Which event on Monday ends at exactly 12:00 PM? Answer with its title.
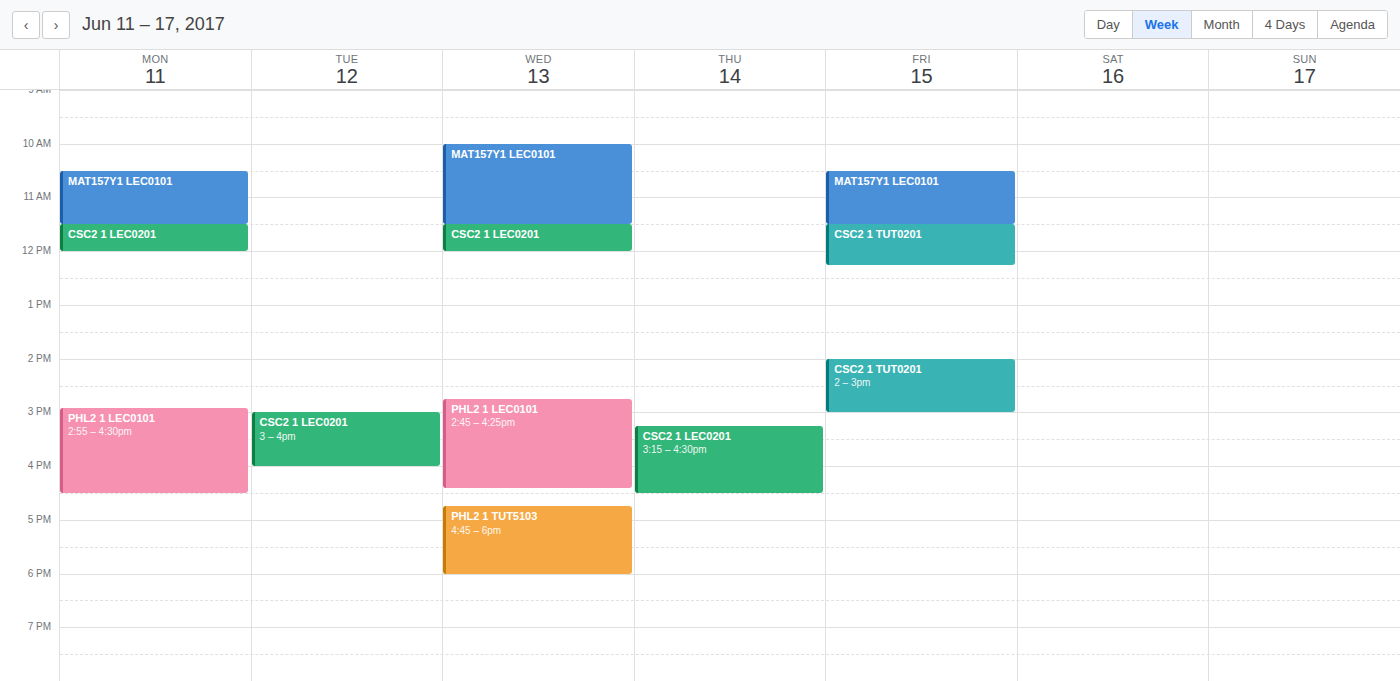
"CSC2 1 LEC0201"